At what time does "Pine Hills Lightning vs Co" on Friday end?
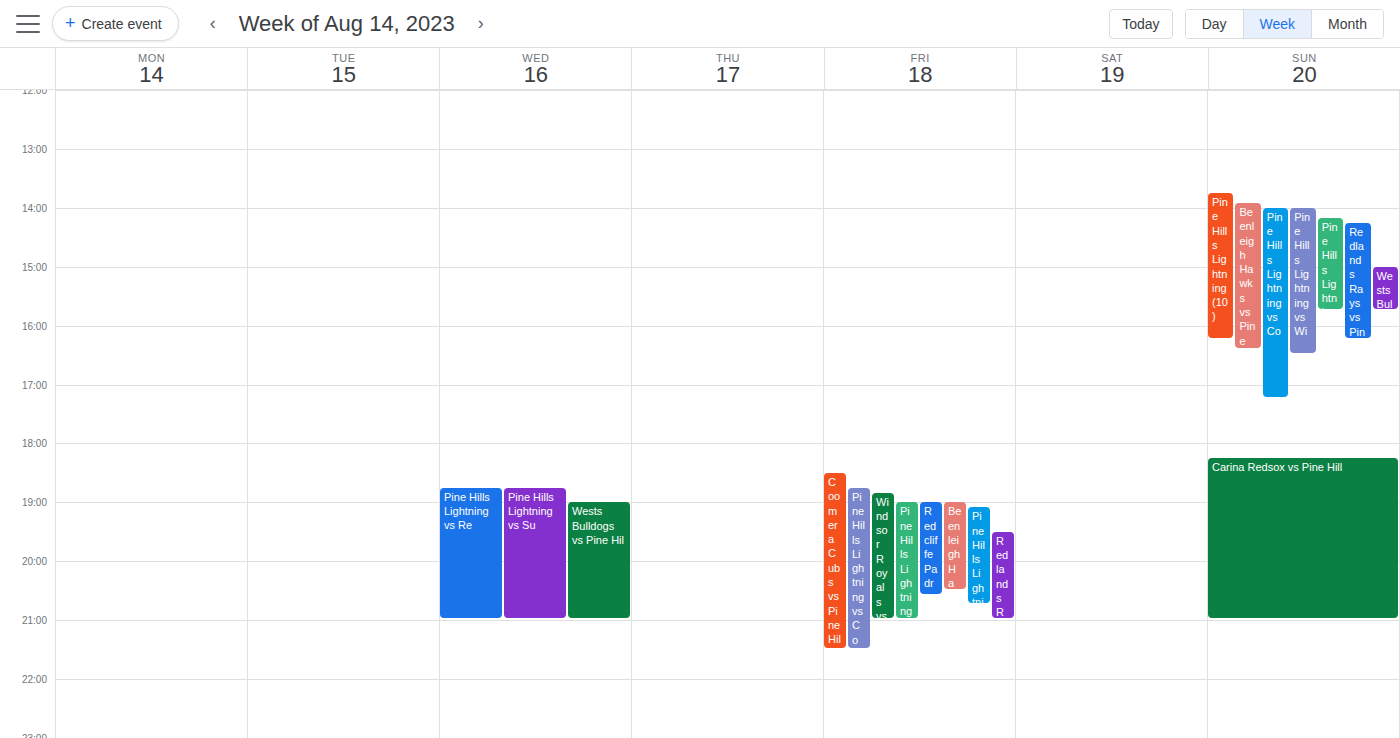
9:30 PM